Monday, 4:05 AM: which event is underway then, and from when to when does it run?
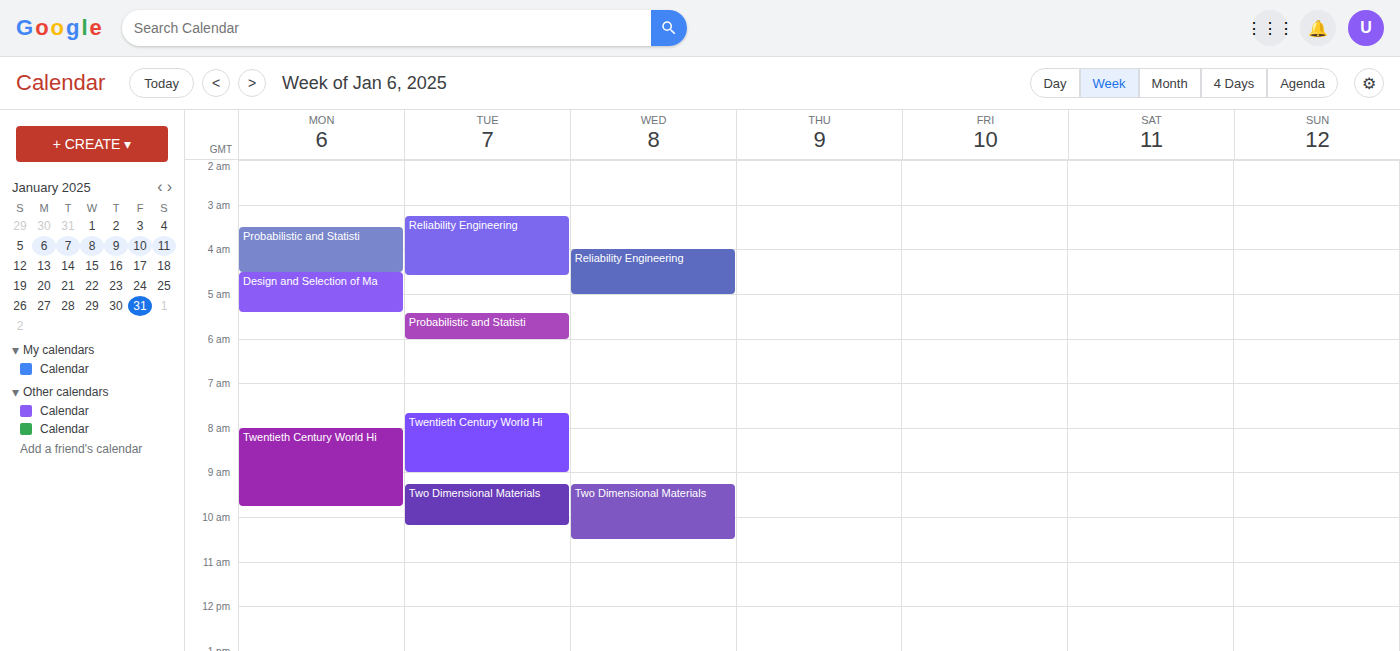
"Probabilistic and Statisti", 3:30 AM to 4:30 AM